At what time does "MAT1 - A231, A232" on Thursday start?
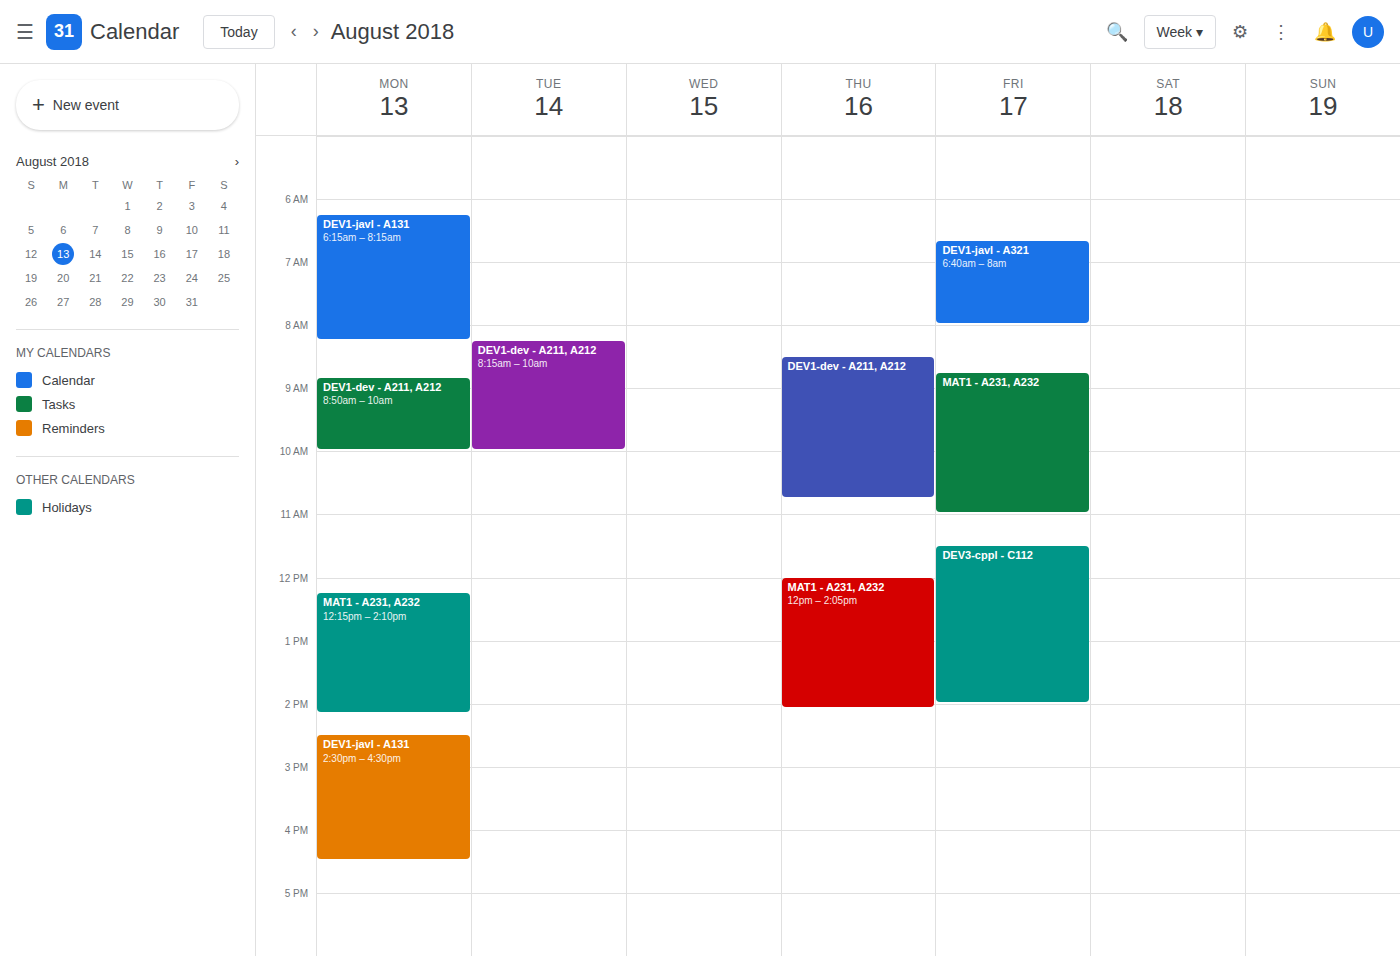
12:00 PM